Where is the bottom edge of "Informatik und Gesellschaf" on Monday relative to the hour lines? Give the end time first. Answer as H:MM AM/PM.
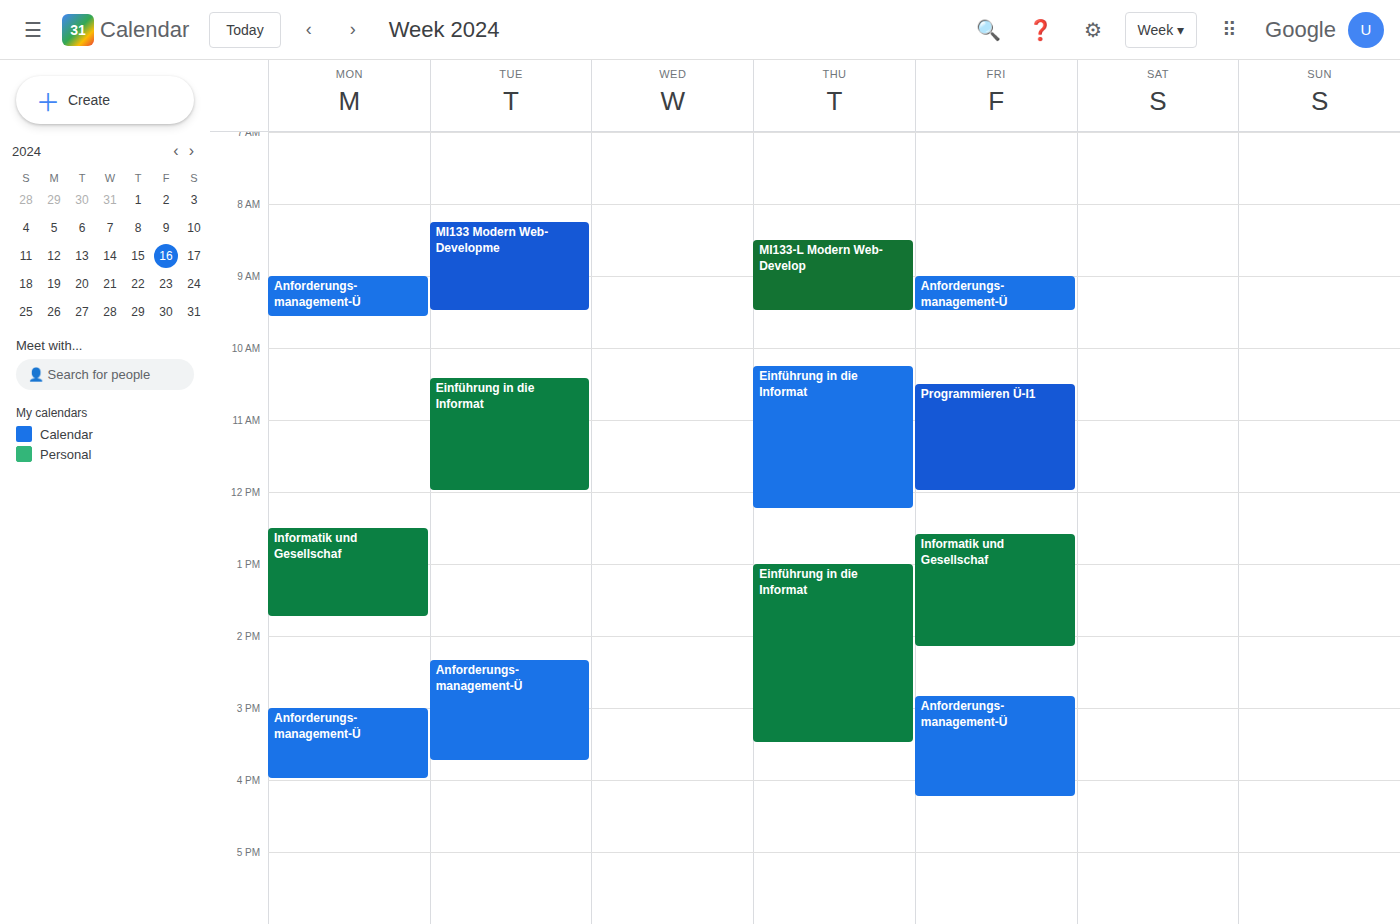
1:45 PM -- neither: three quarters of the way from the 1 PM line to the 2 PM line.